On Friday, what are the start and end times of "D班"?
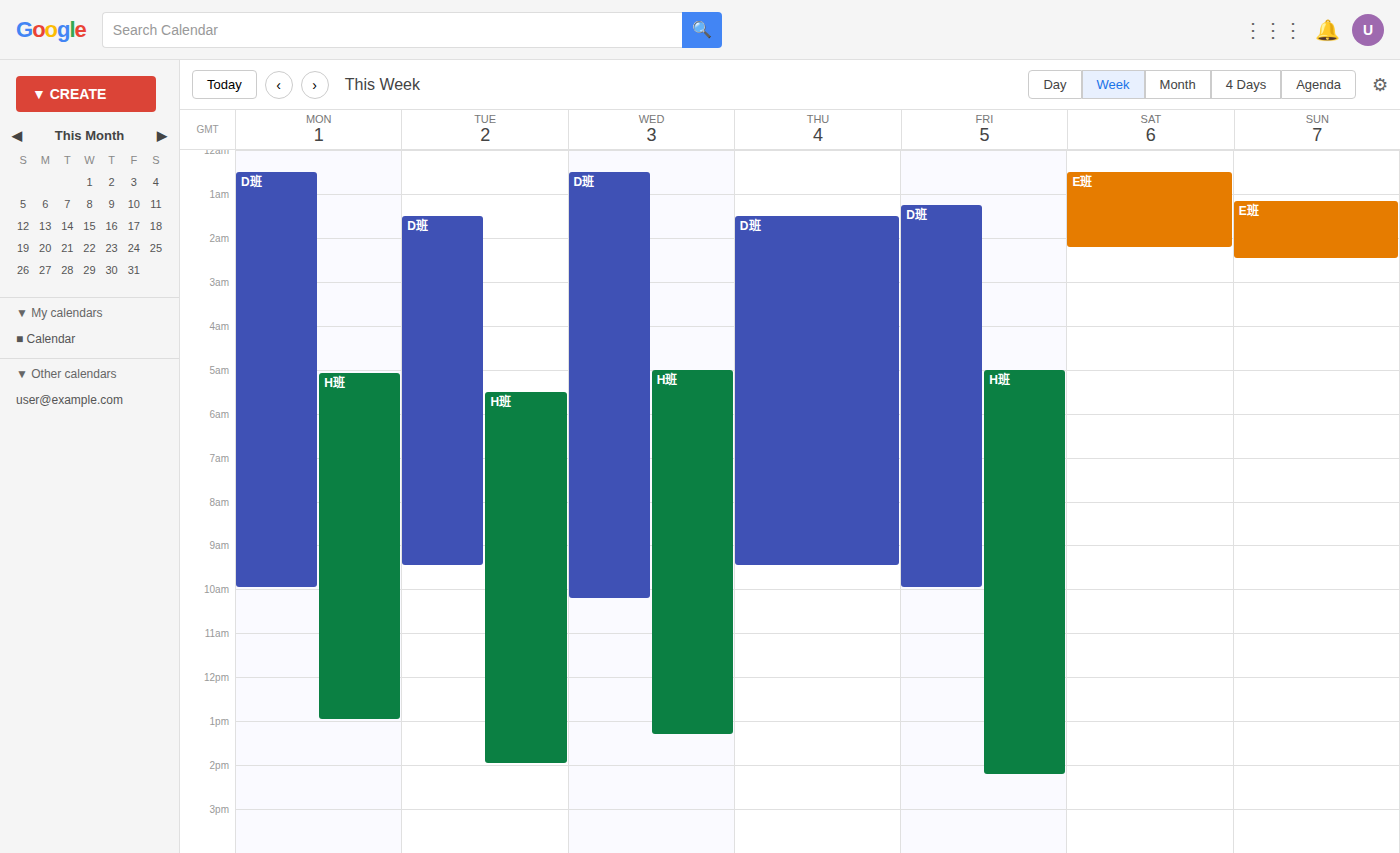
1:15 AM to 10:00 AM